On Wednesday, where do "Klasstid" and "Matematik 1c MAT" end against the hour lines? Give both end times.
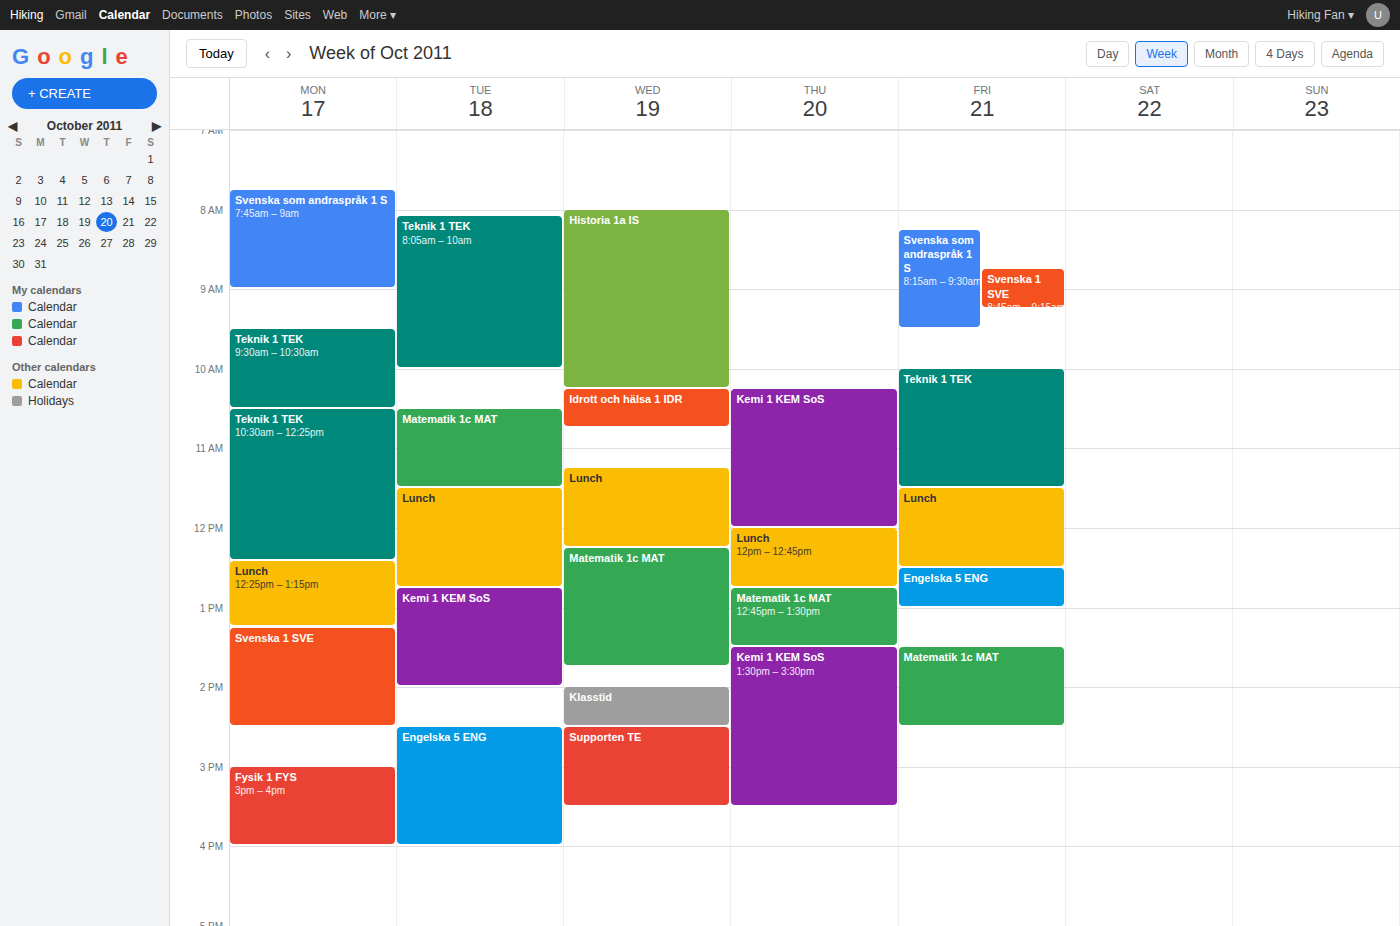
"Klasstid": 2:30 PM, halfway between the 2 PM and 3 PM lines. "Matematik 1c MAT": 1:45 PM, neither: three quarters of the way from the 1 PM line to the 2 PM line.